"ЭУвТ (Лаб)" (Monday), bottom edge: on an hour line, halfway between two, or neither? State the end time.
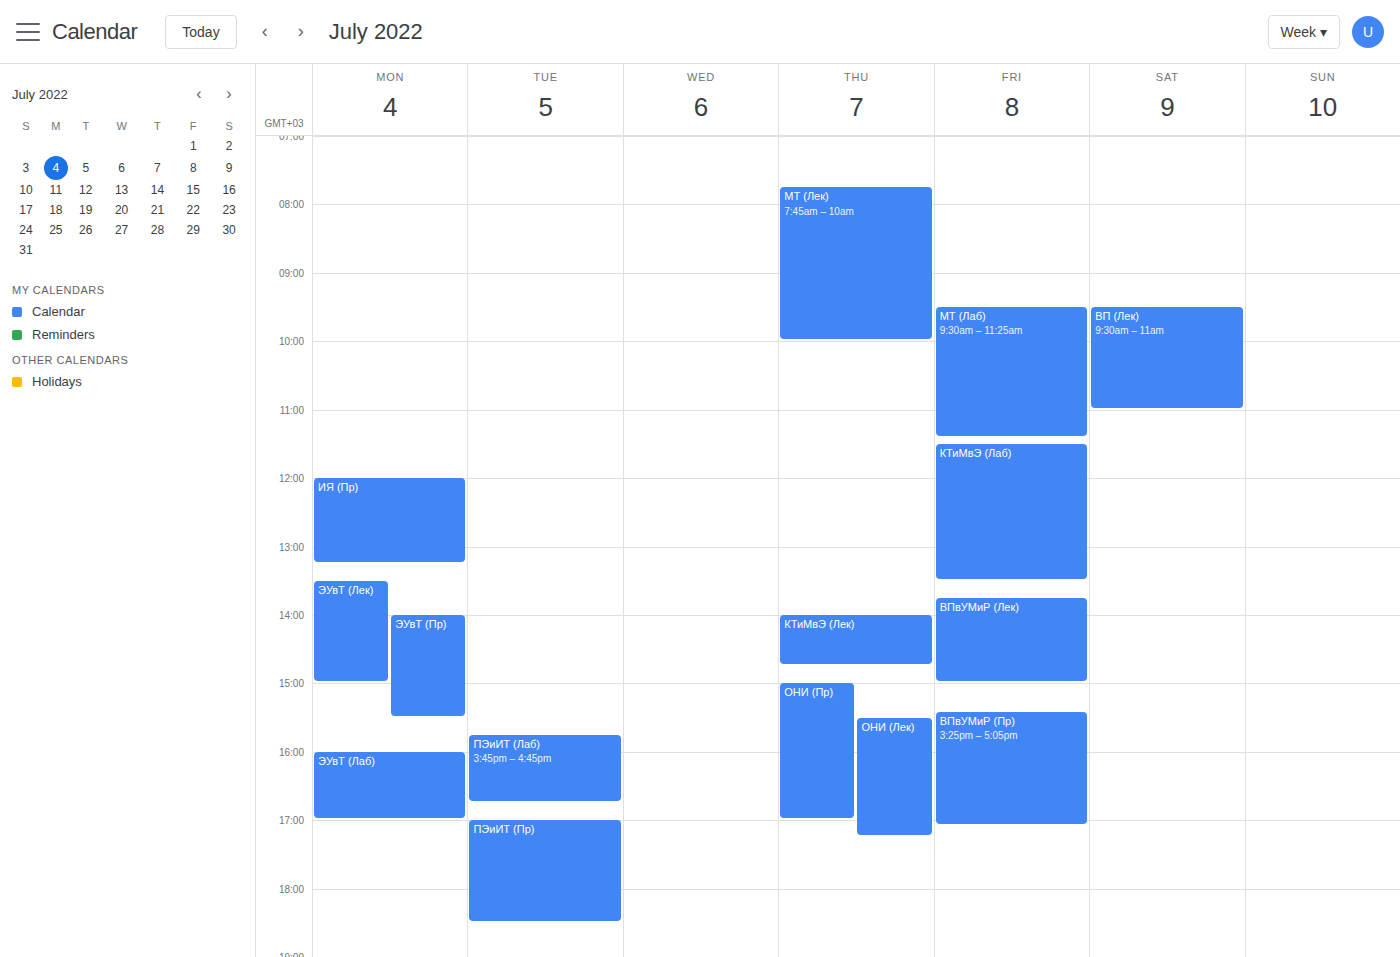
5:00 PM -- exactly on the 5 PM line.